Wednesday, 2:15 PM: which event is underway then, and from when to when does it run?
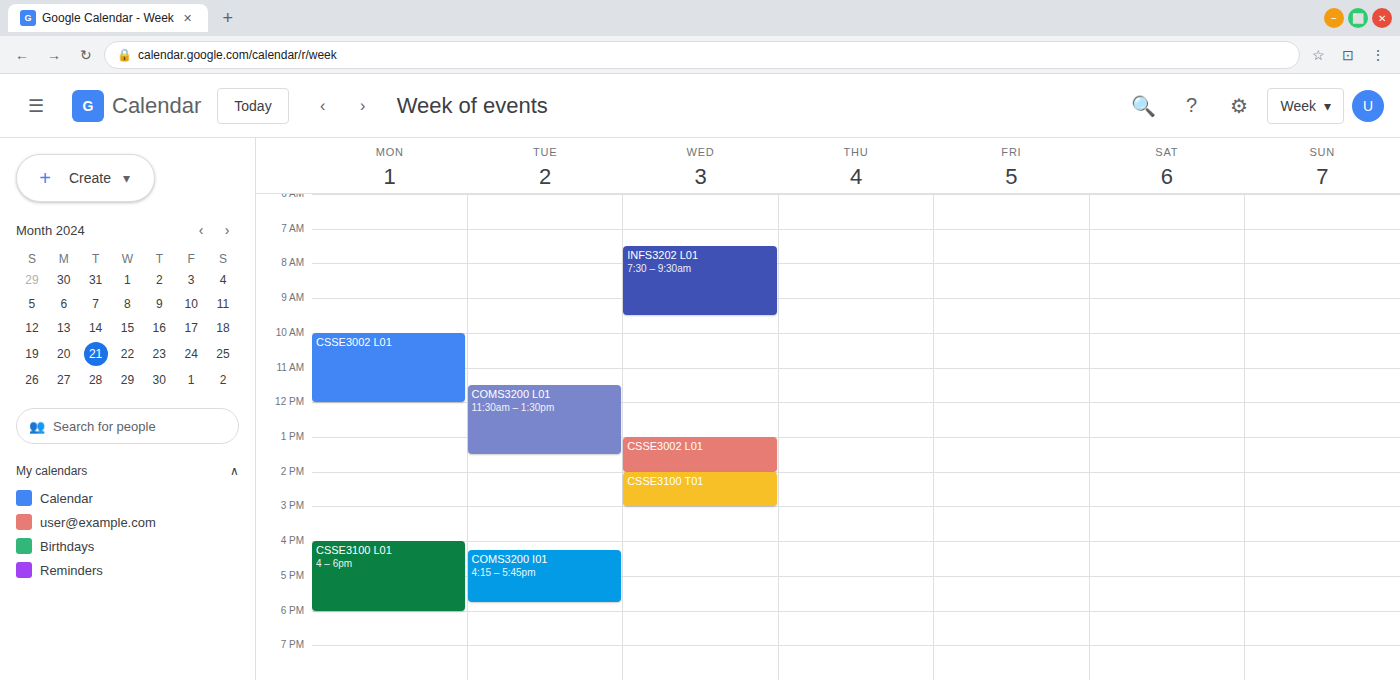
"CSSE3100 T01", 2:00 PM to 3:00 PM